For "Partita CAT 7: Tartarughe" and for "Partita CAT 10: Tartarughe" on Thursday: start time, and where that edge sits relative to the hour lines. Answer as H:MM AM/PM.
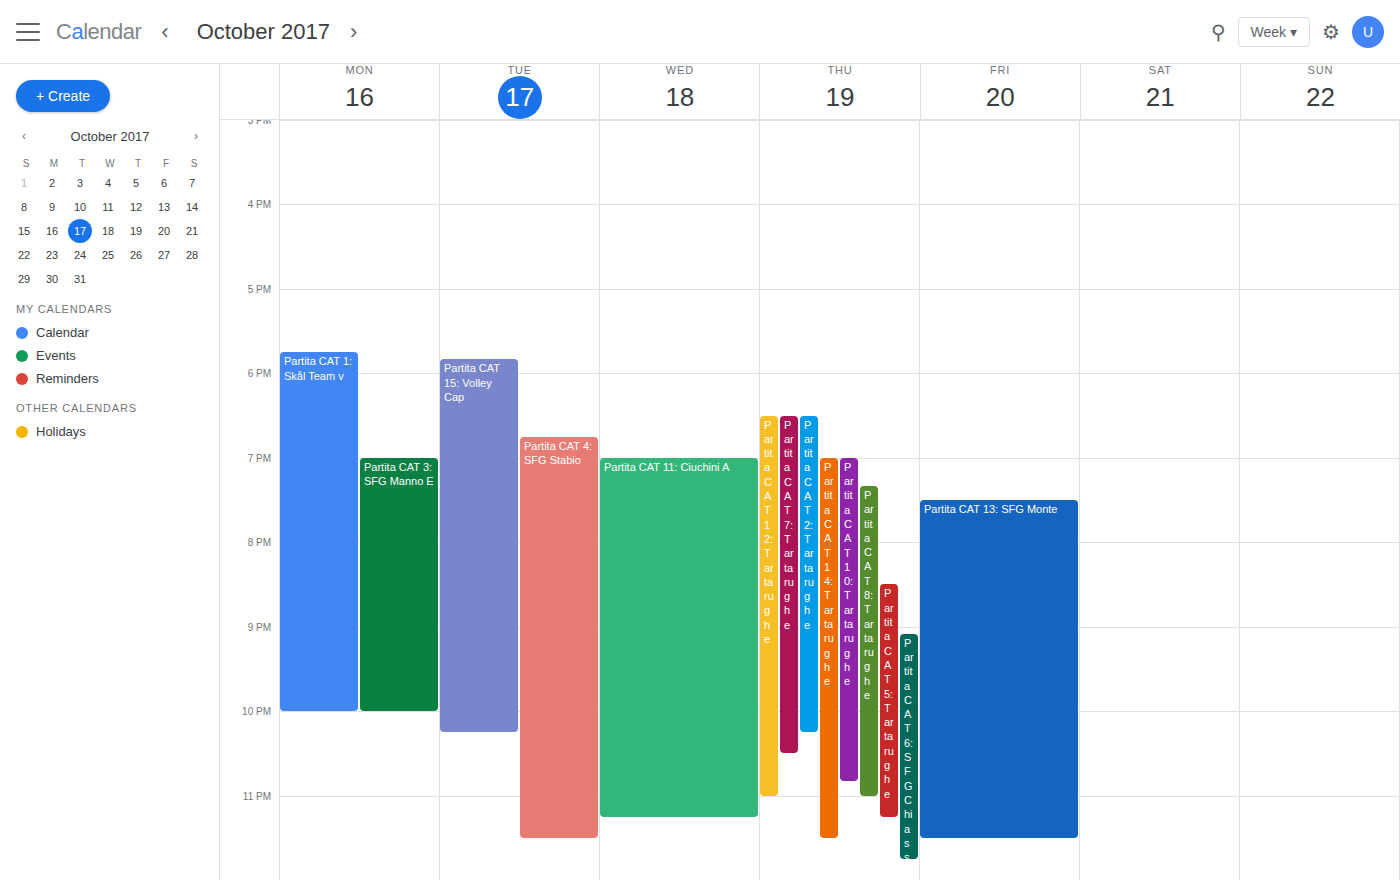
"Partita CAT 7: Tartarughe": 6:30 PM, halfway between the 6 PM and 7 PM lines. "Partita CAT 10: Tartarughe": 7:00 PM, exactly on the 7 PM line.